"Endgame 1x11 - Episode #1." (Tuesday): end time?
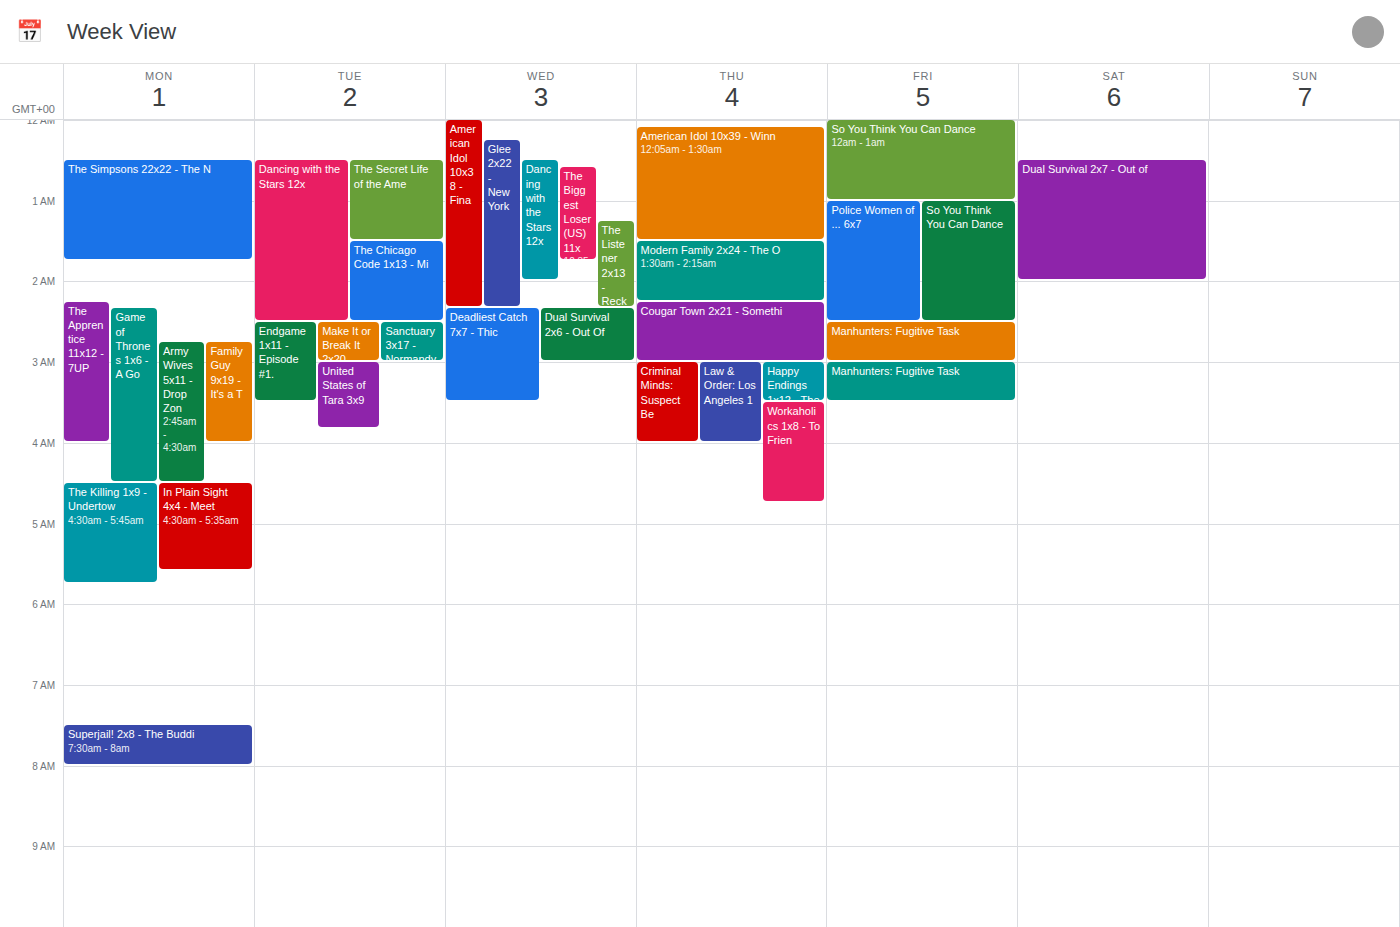
3:30 AM